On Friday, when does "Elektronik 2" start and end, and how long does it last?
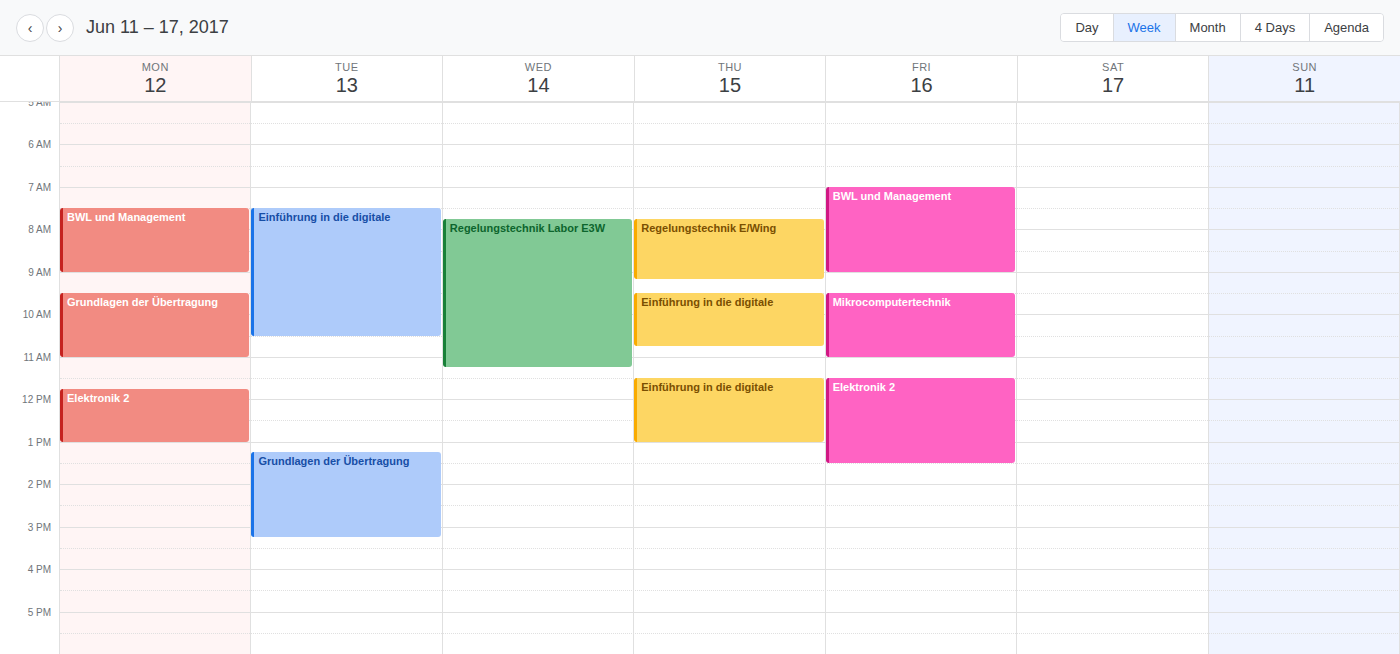
11:30 AM to 1:30 PM, 2 hours